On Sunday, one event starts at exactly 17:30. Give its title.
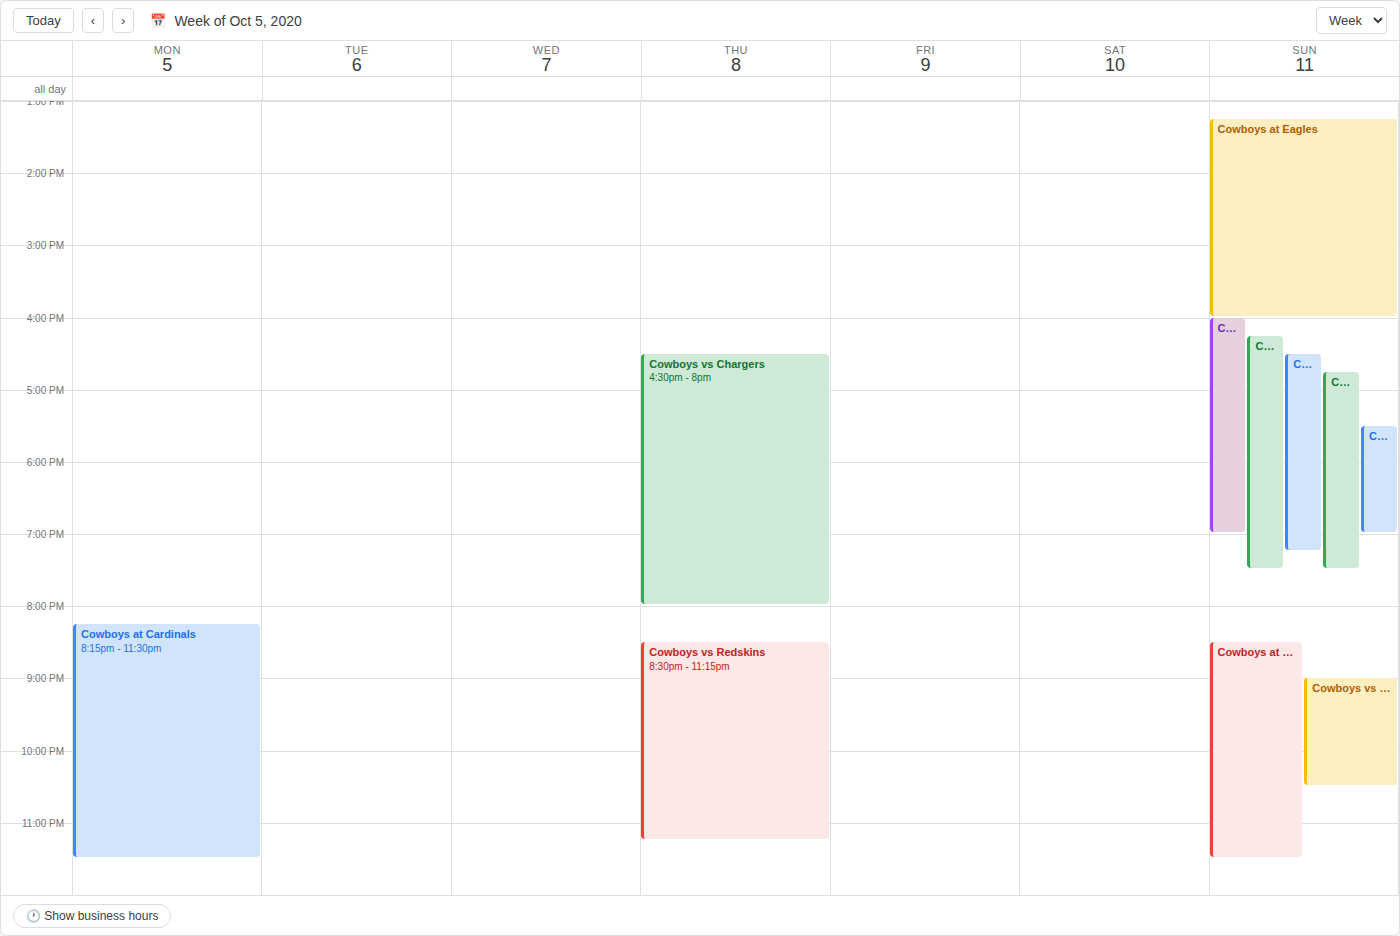
"Cowboys vs Chiefs"